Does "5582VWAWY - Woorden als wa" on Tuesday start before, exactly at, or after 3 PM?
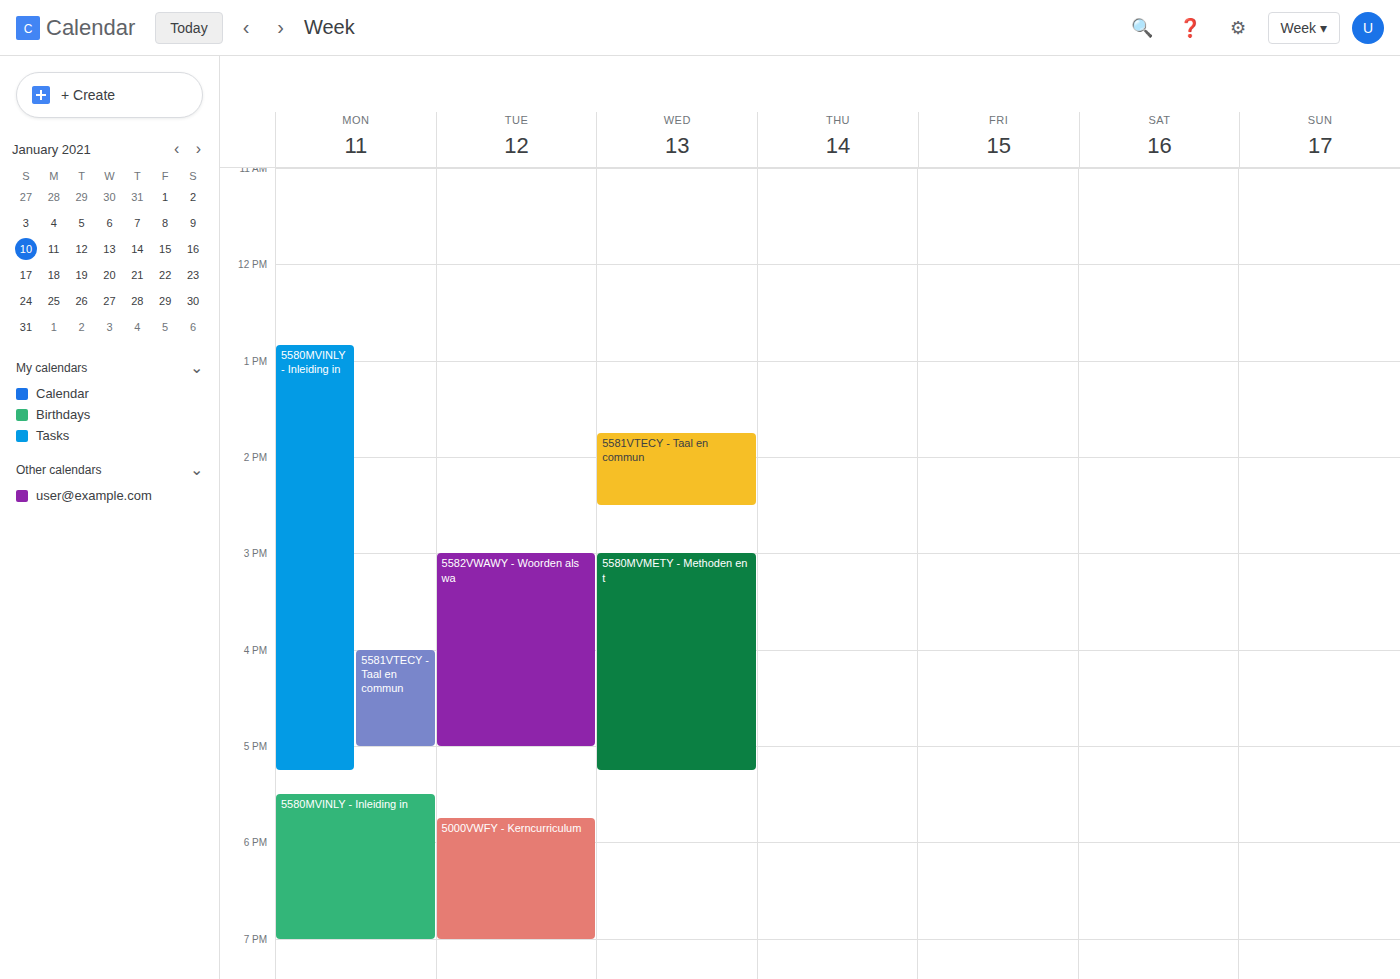
3:00 PM -- exactly at 3 PM, on the 3 PM line.